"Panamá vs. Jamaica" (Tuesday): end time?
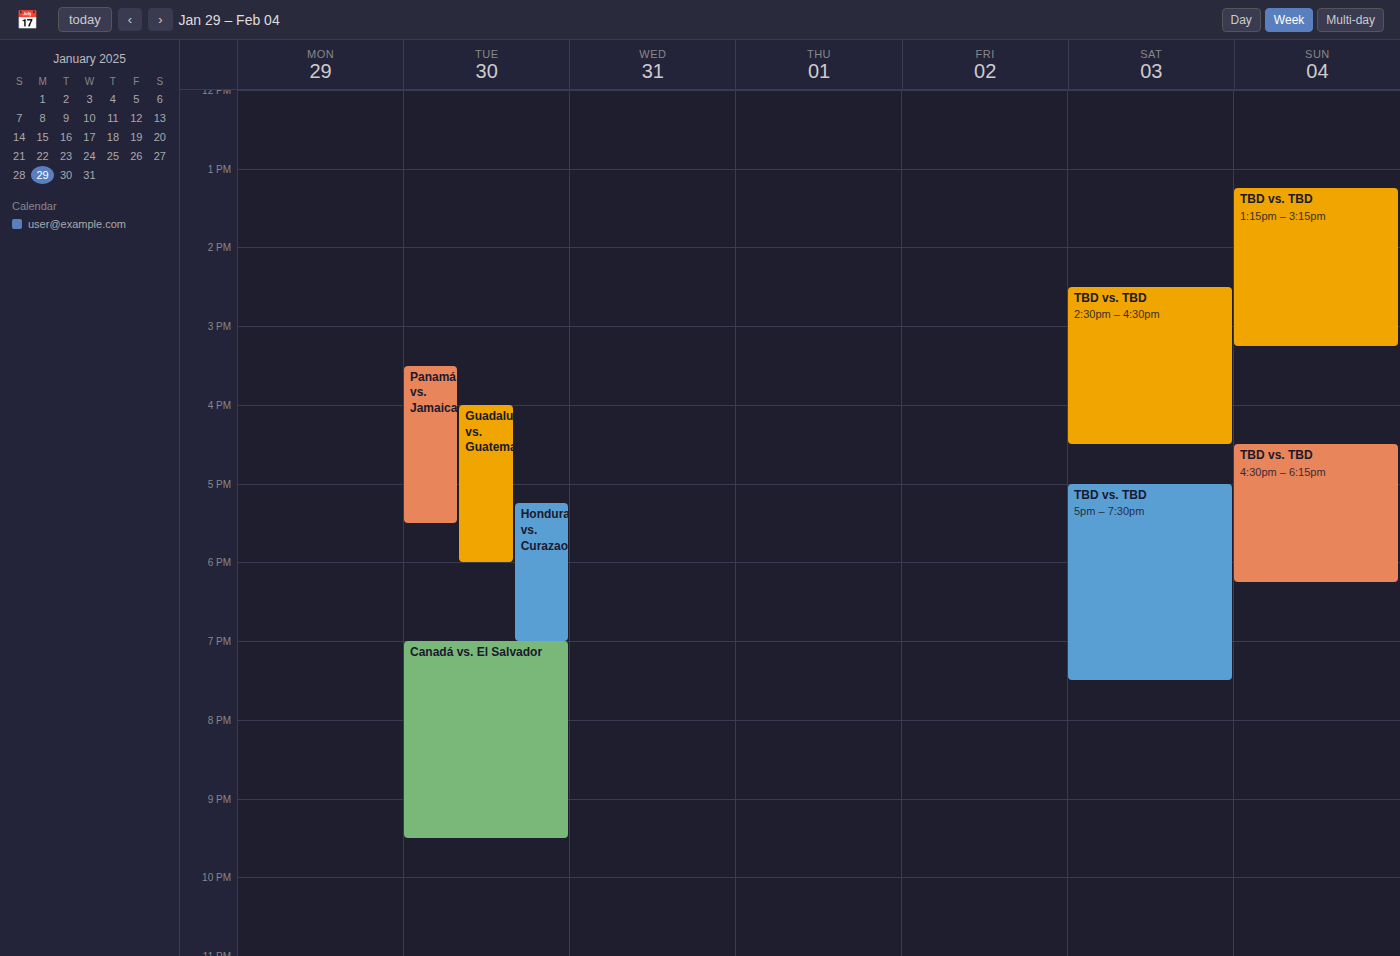
5:30 PM